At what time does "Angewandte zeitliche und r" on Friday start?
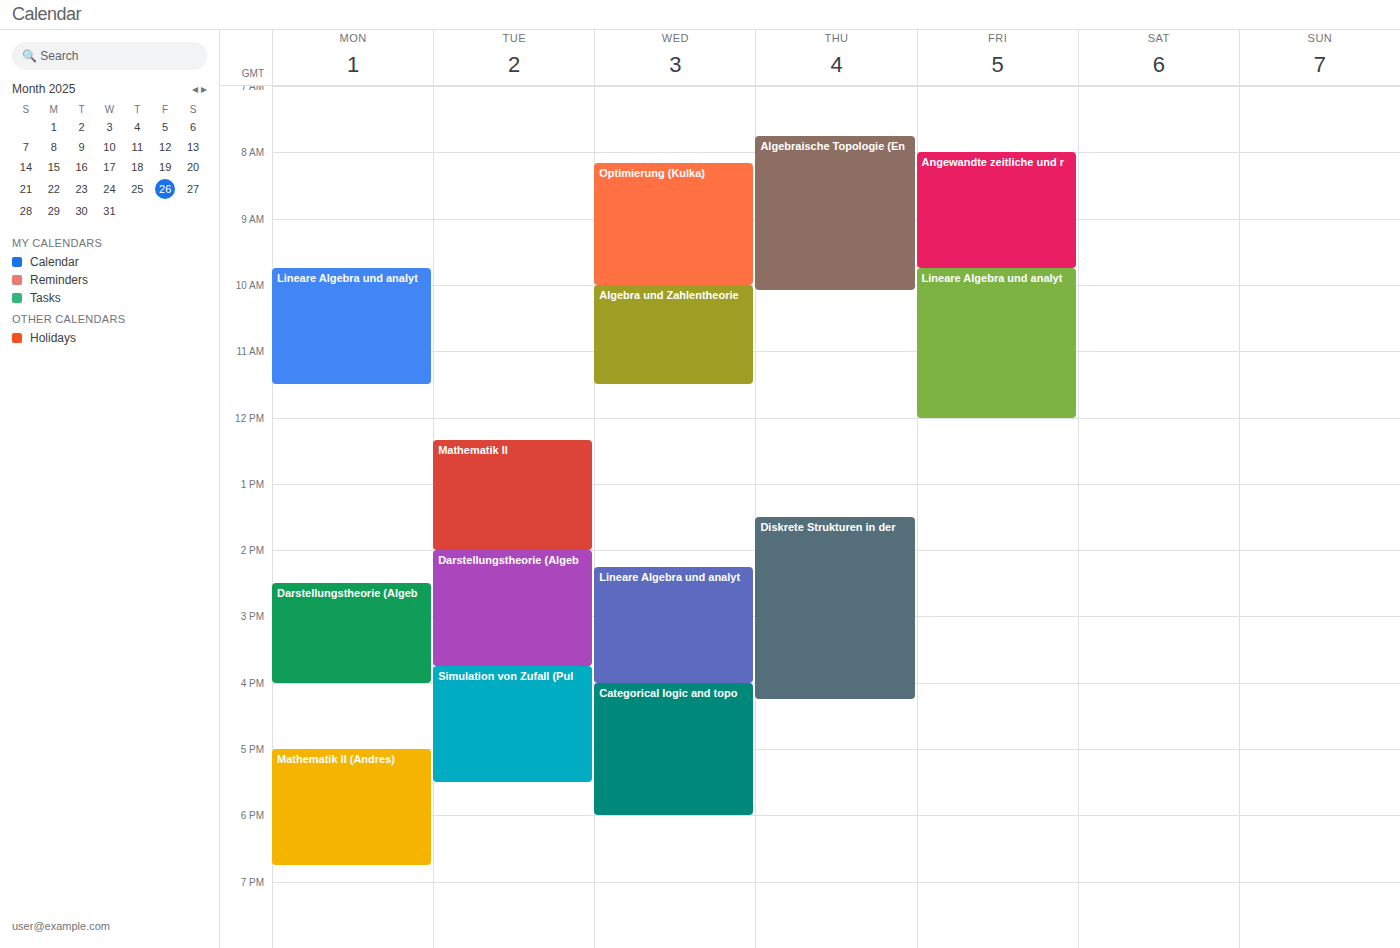
8:00 AM